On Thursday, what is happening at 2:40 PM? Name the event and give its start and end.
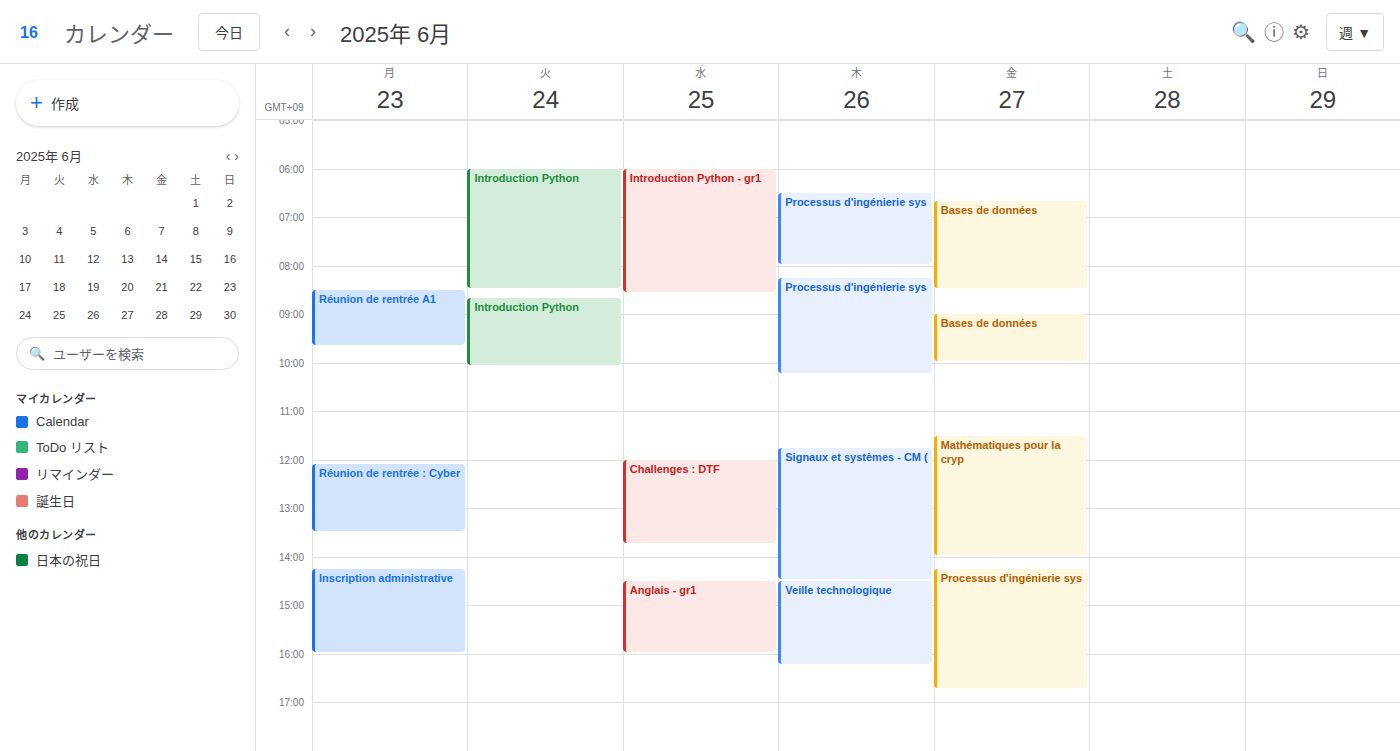
"Veille technologique", 2:30 PM to 4:15 PM